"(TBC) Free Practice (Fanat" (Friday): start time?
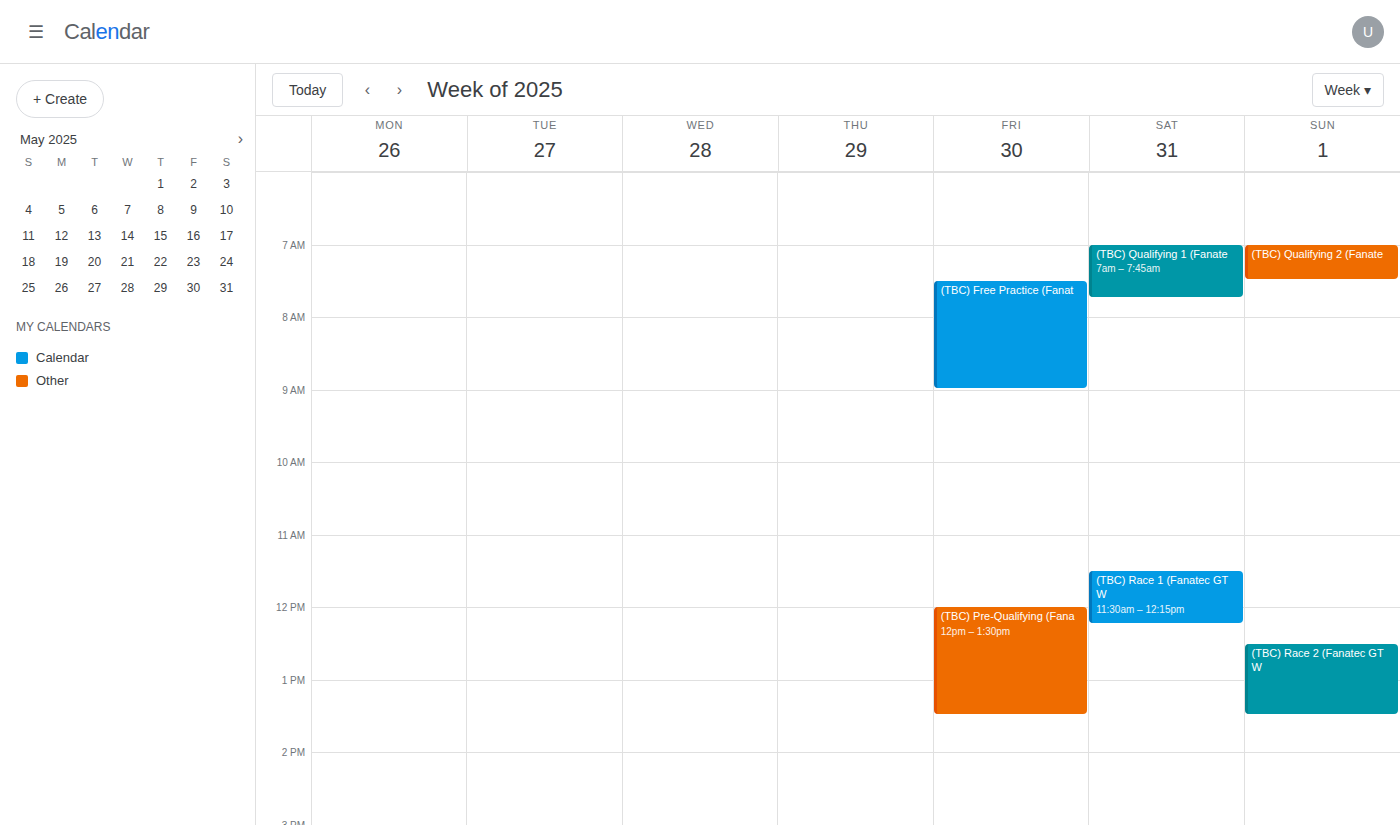
7:30 AM